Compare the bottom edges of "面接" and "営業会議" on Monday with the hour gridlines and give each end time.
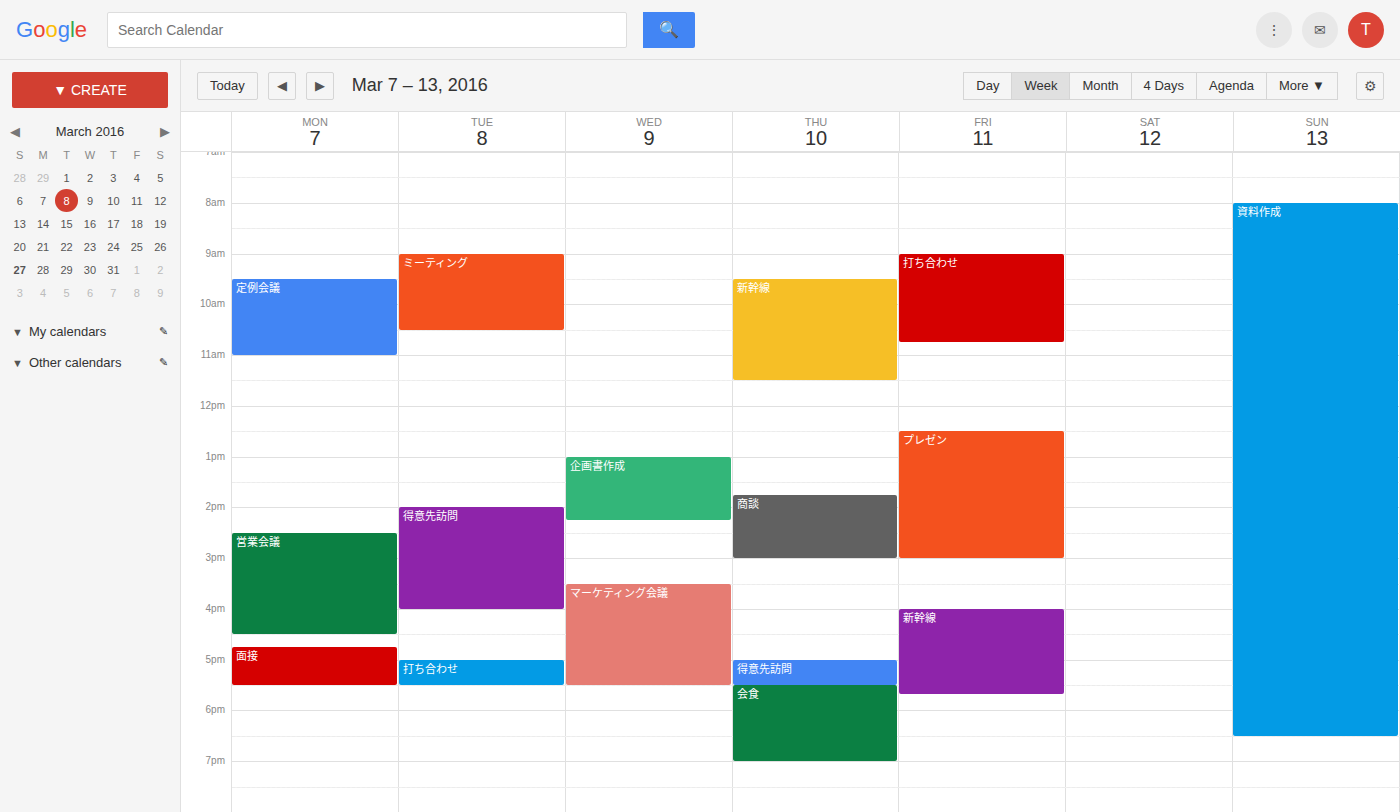
"面接": 5:30 PM, halfway between the 5 PM and 6 PM lines. "営業会議": 4:30 PM, halfway between the 4 PM and 5 PM lines.